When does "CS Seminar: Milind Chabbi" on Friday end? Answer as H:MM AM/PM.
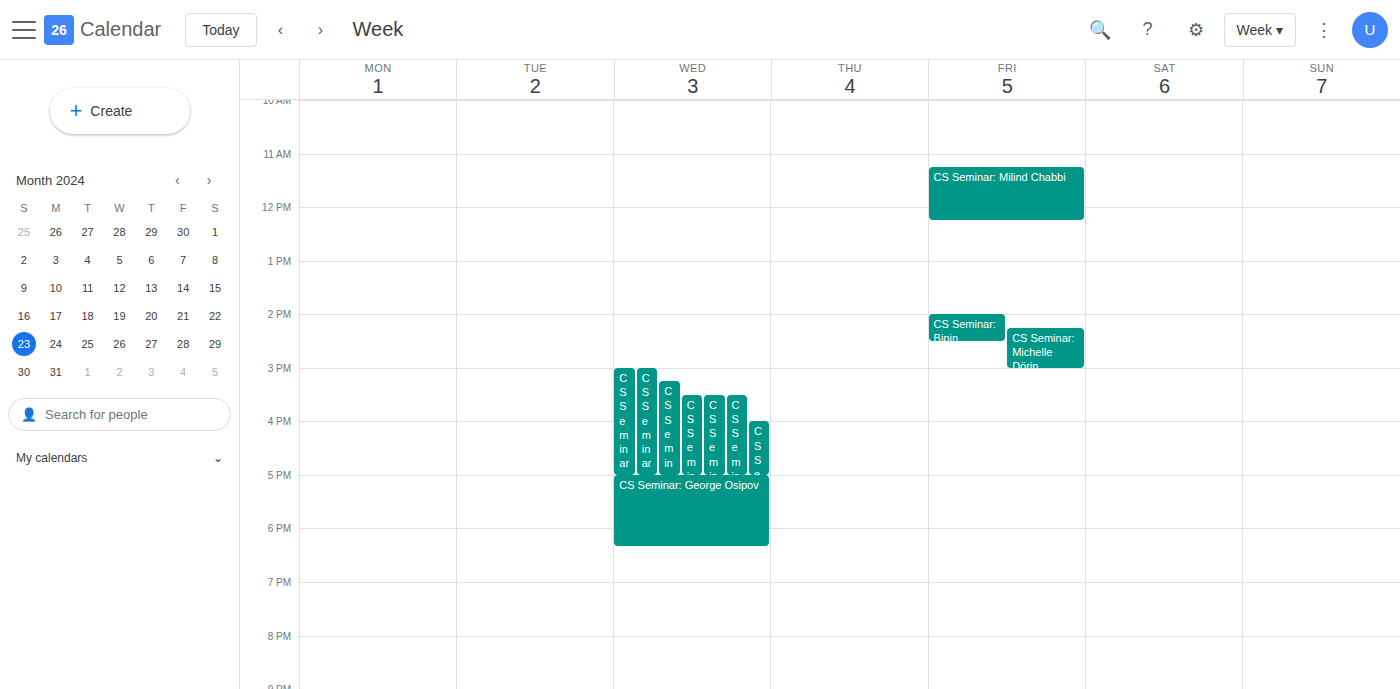
12:15 PM